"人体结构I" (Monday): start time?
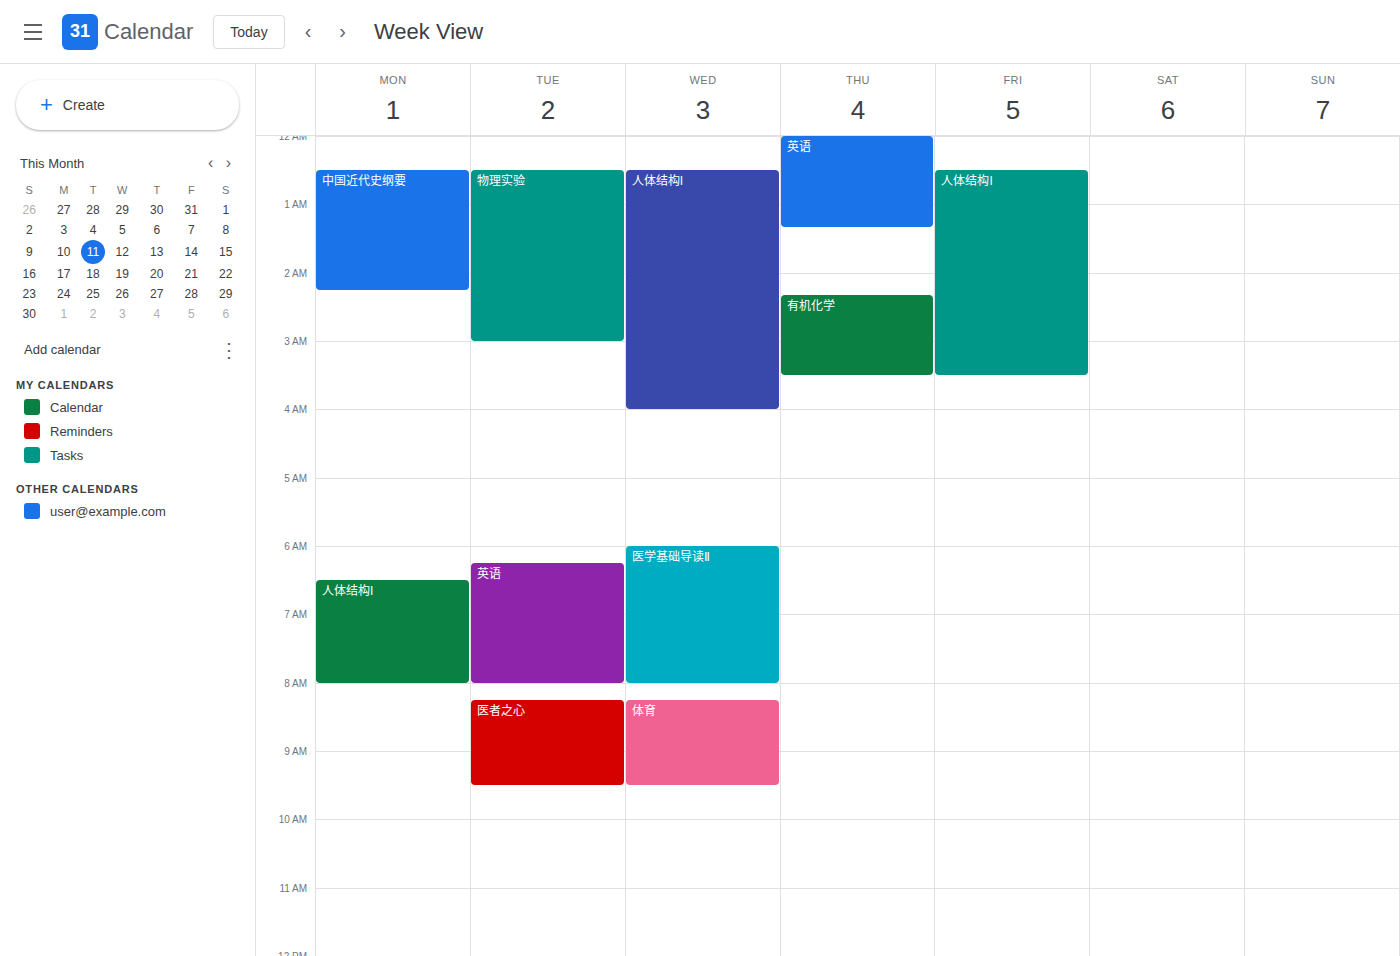
6:30 AM